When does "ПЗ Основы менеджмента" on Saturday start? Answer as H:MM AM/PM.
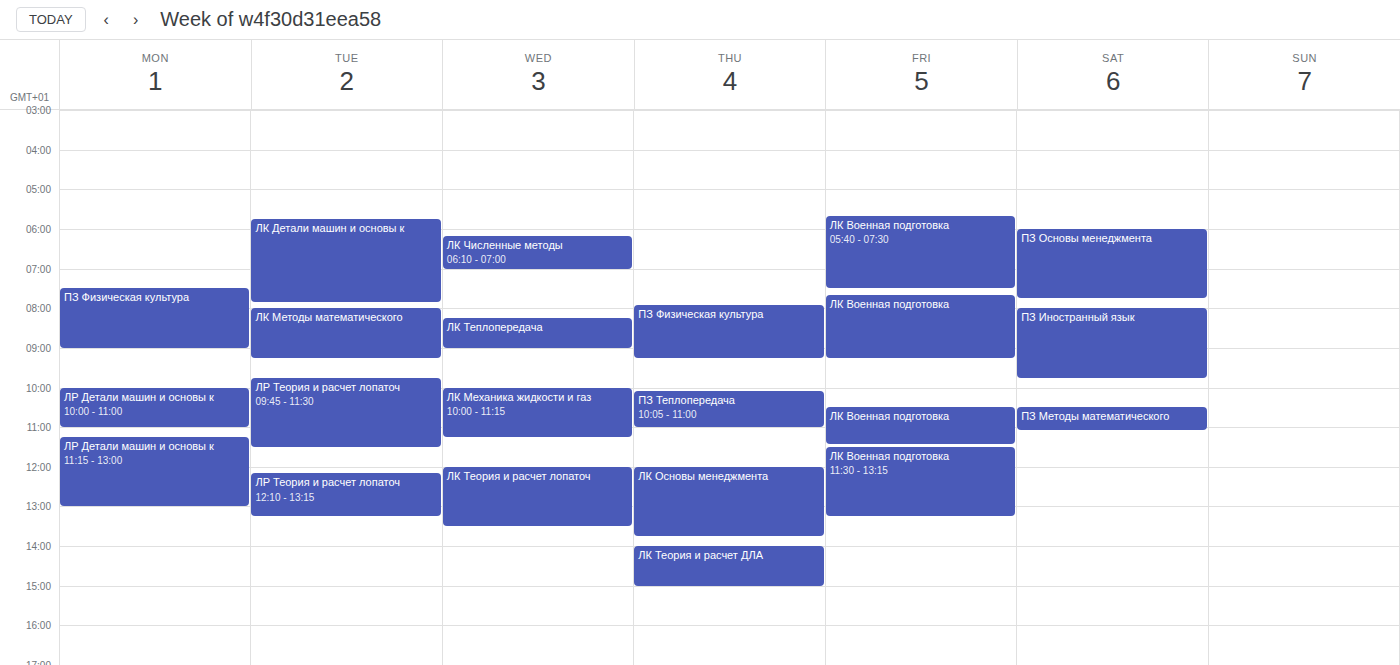
6:00 AM